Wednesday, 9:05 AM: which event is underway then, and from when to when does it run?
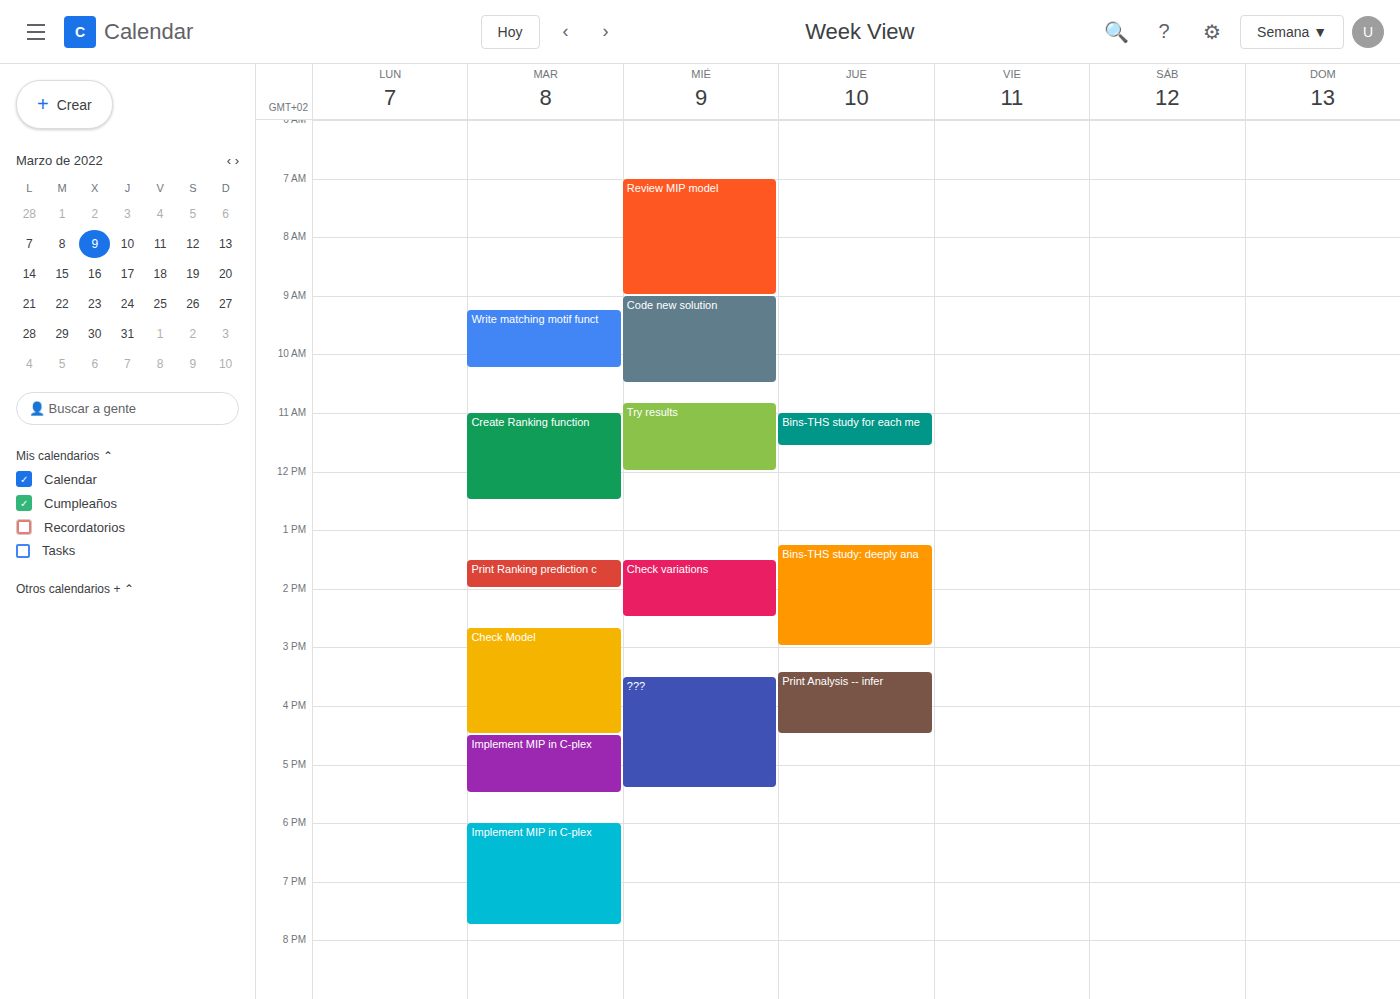
"Code new solution", 9:00 AM to 10:30 AM